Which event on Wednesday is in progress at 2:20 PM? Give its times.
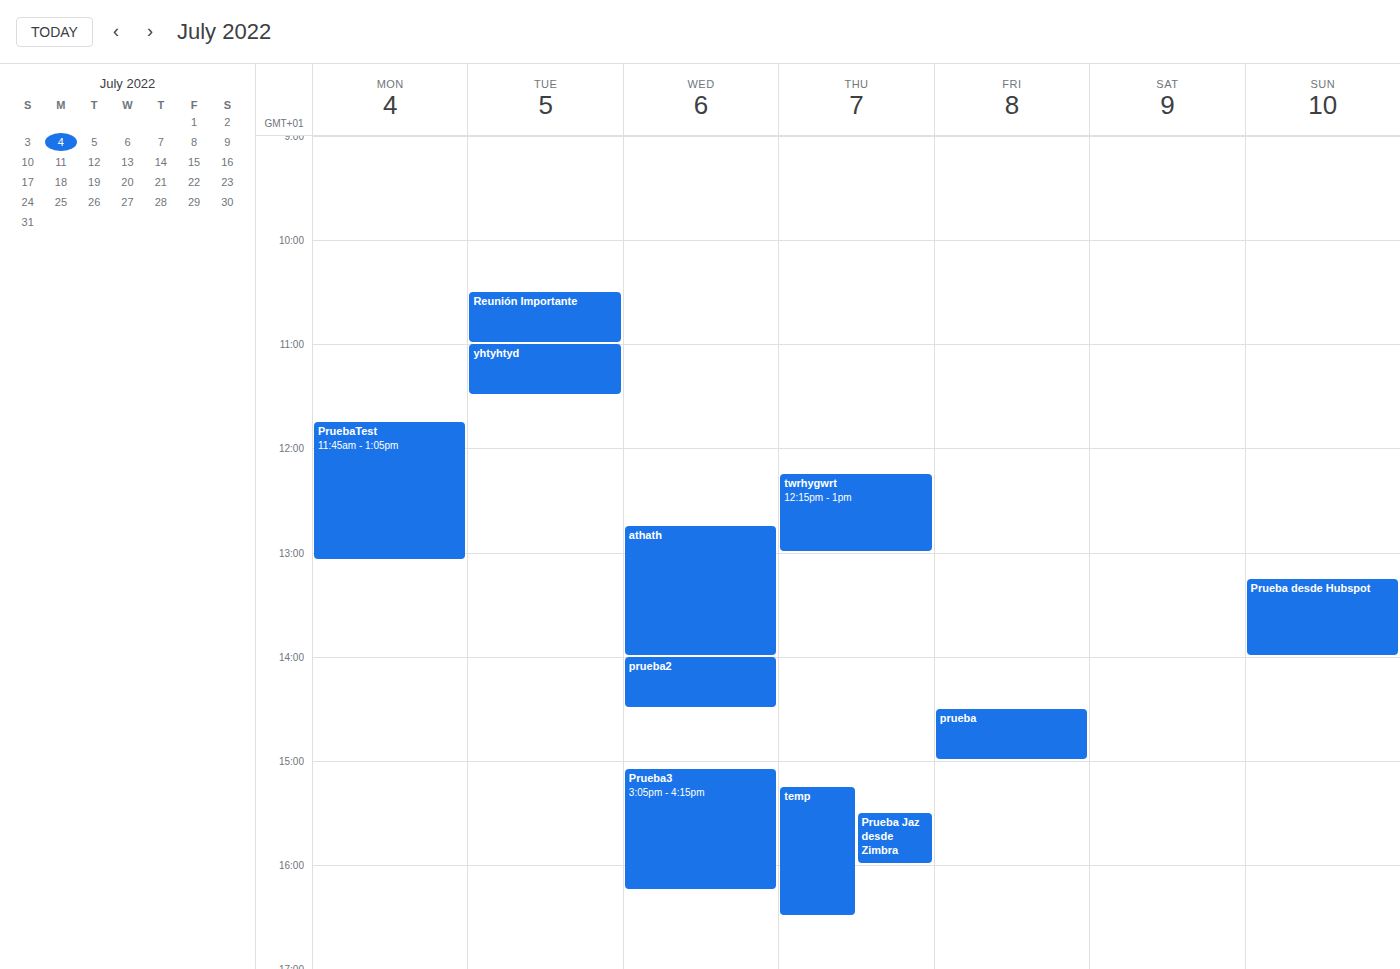
"prueba2", 2:00 PM to 2:30 PM